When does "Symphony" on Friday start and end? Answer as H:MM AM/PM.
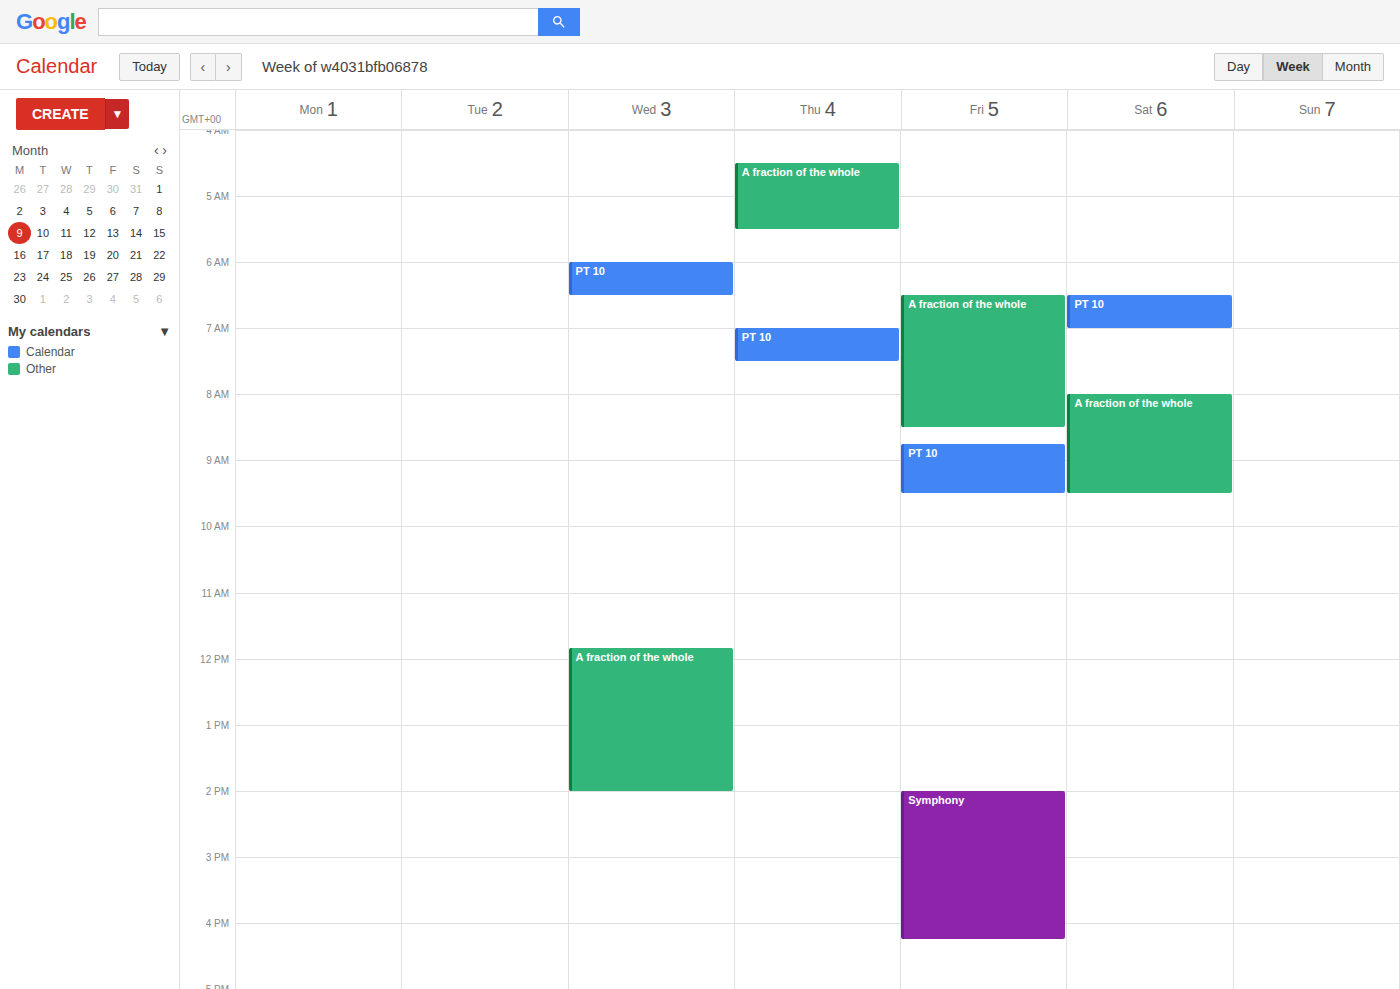
2:00 PM to 4:15 PM